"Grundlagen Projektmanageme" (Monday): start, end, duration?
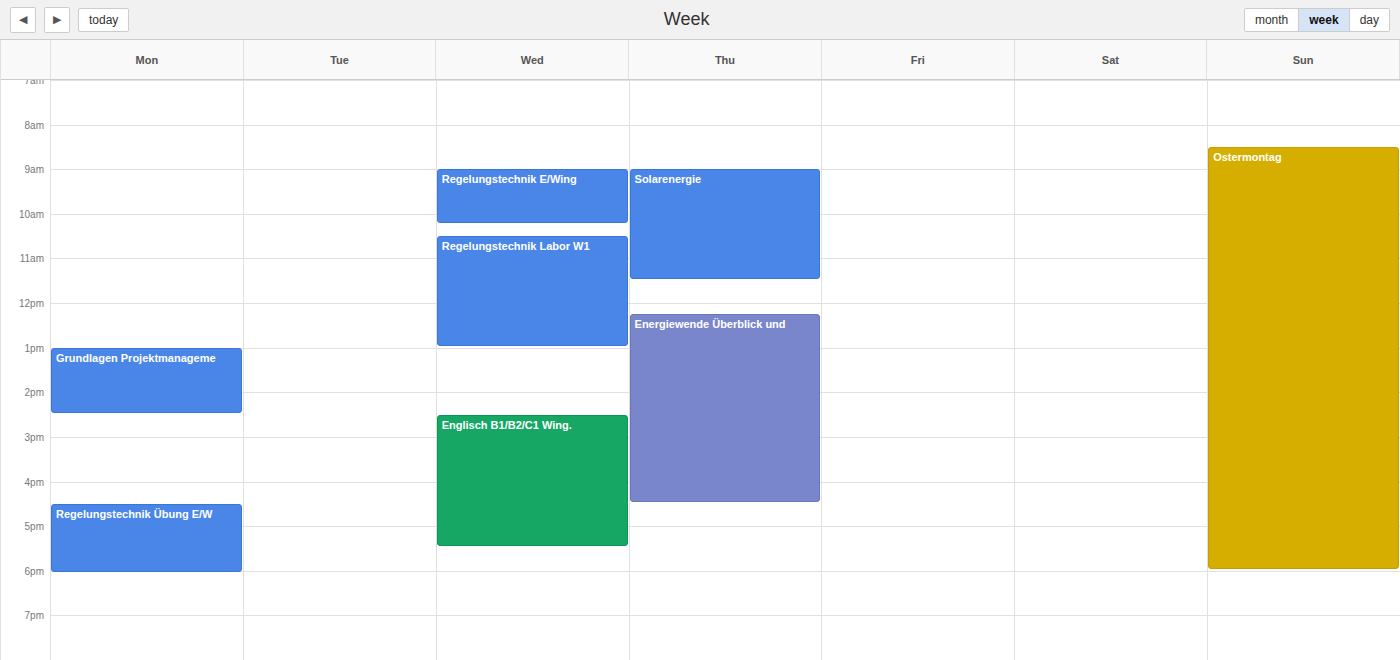
1:00 PM to 2:30 PM, 1 hour 30 minutes